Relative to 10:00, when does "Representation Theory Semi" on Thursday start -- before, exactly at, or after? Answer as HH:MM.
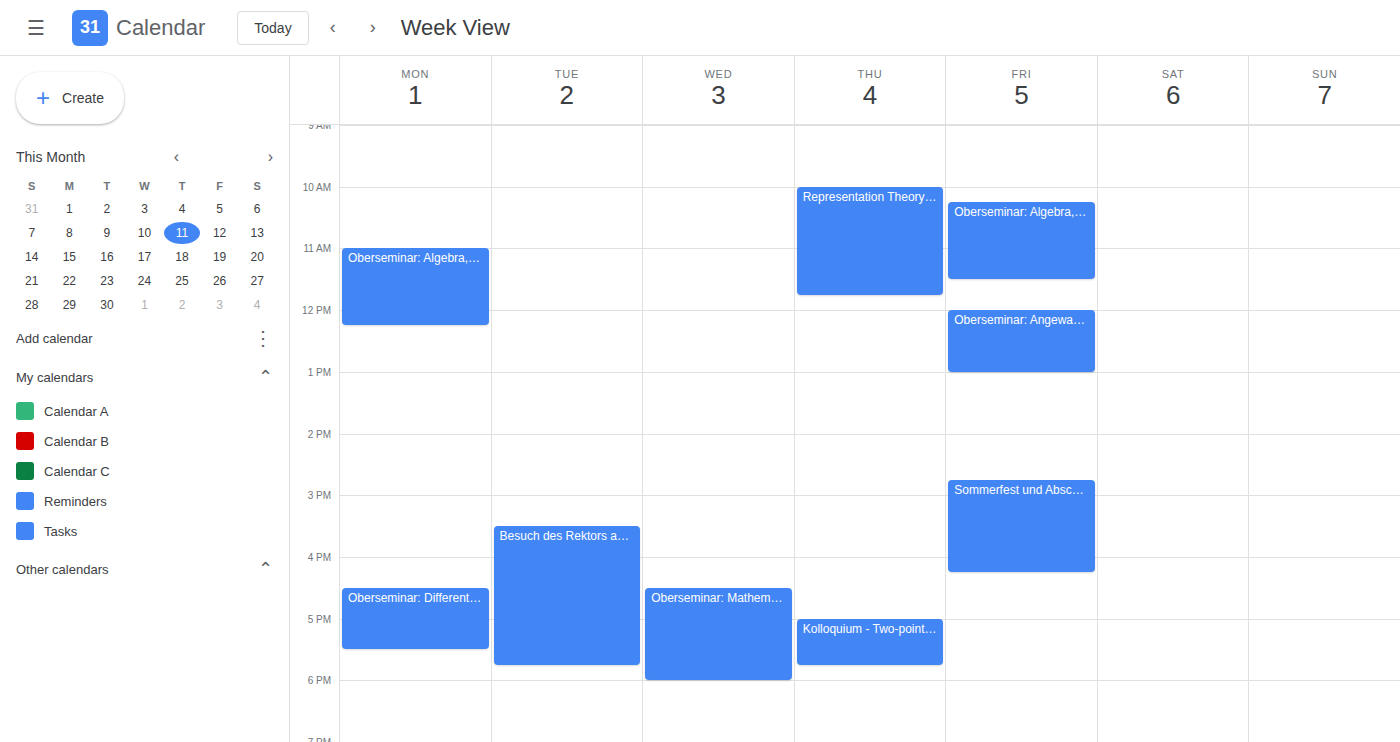
10:00 -- exactly at 10:00, on the 10:00 line.